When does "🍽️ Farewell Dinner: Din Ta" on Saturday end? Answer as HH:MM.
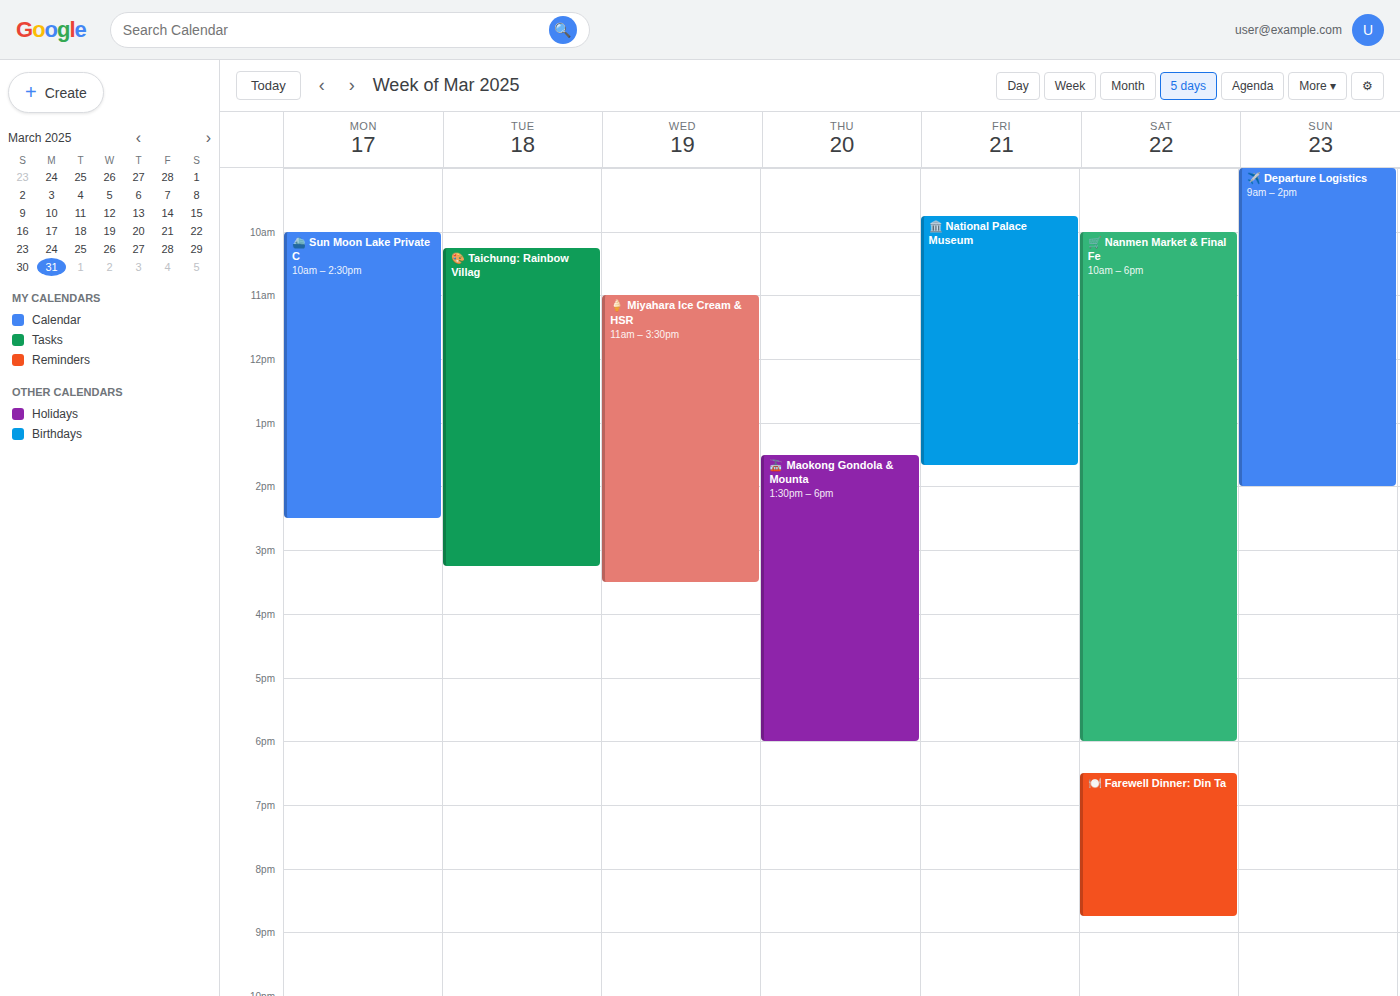
20:45